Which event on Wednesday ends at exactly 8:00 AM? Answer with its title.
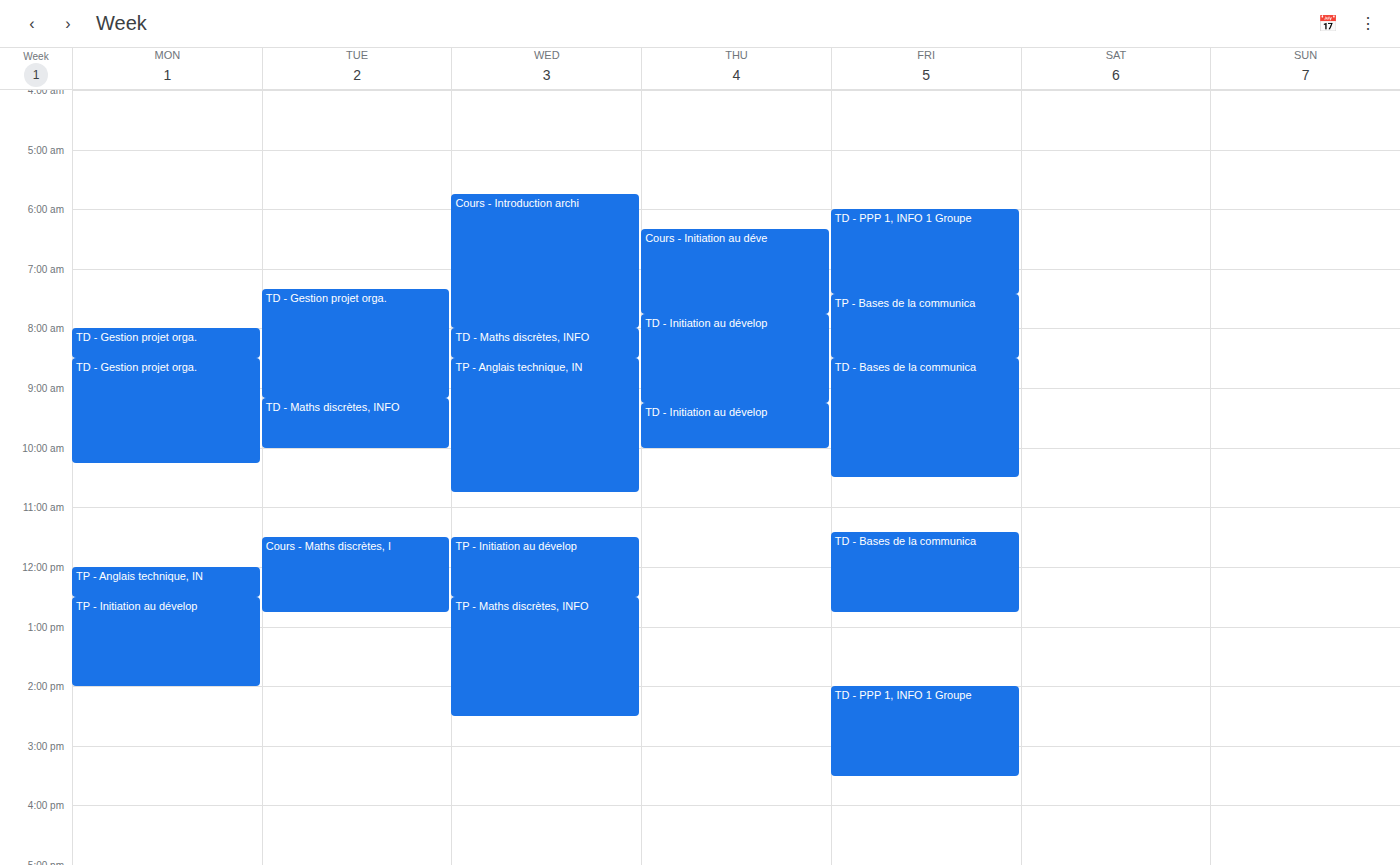
"Cours - Introduction archi"